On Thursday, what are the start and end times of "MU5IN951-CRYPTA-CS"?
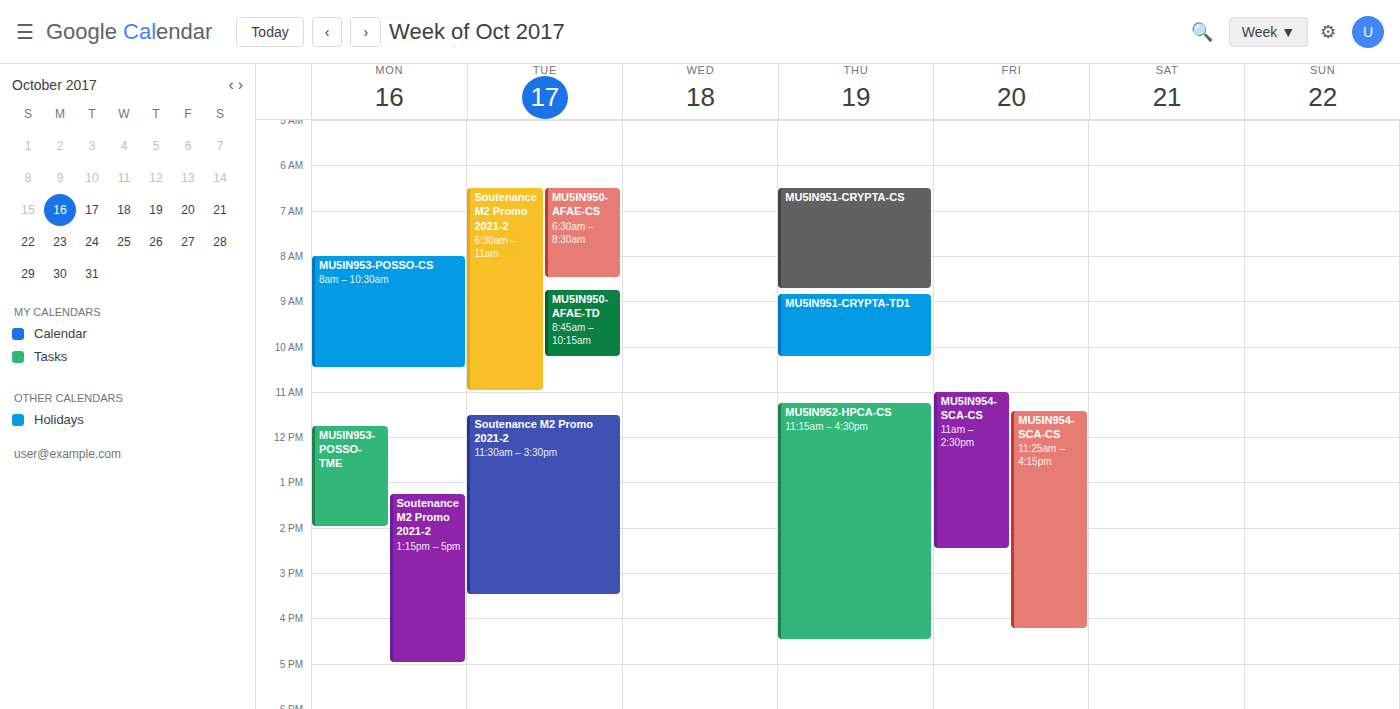
6:30 AM to 8:45 AM